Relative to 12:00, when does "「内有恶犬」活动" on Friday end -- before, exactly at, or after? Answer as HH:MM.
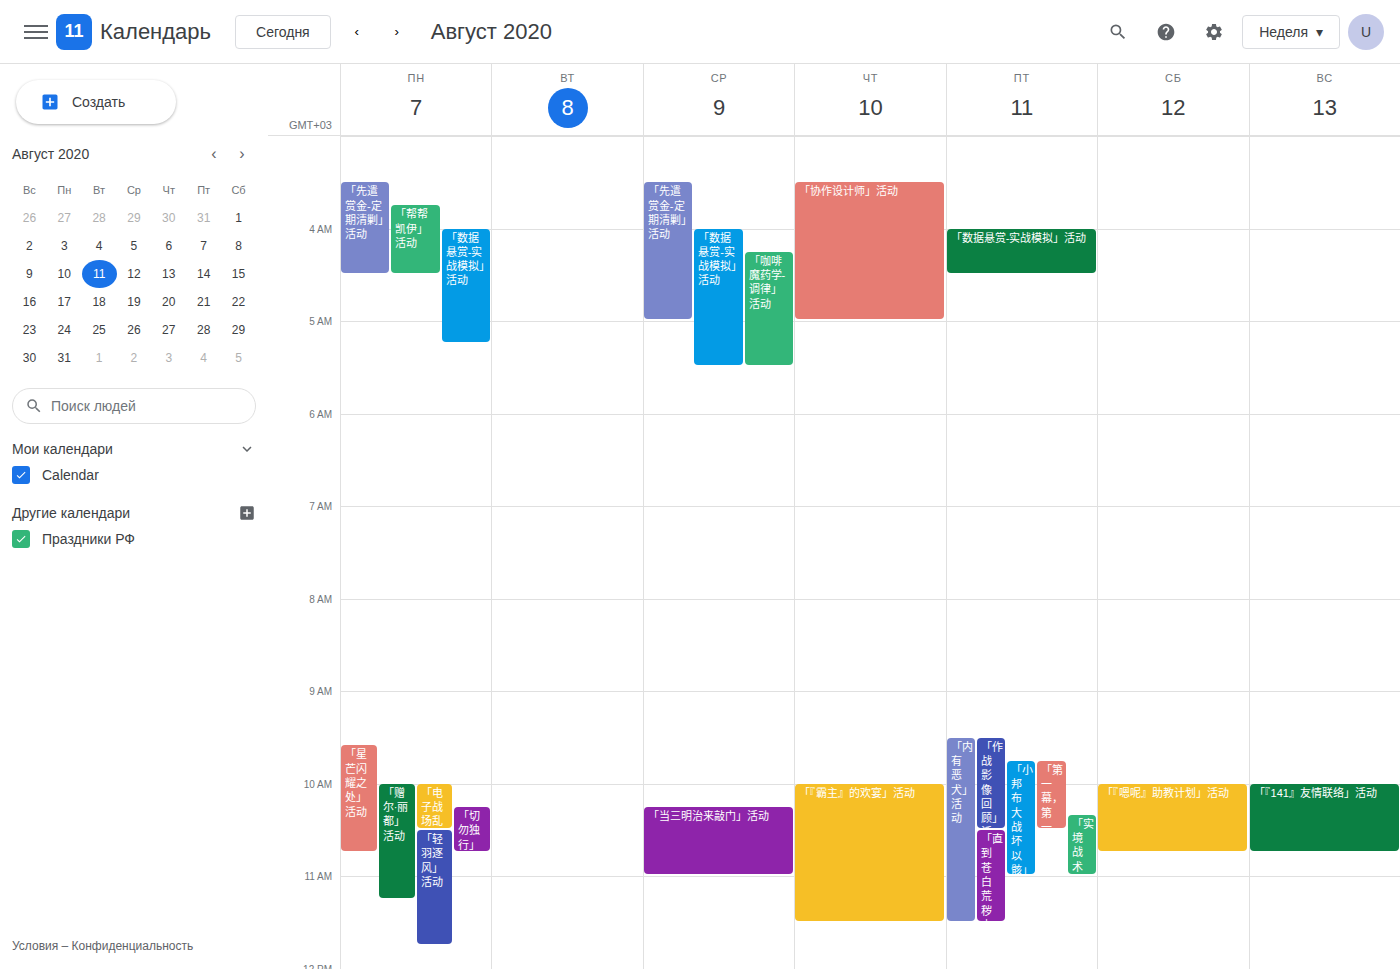
11:30 -- before 12:00, 30 minutes above the 12:00 line.